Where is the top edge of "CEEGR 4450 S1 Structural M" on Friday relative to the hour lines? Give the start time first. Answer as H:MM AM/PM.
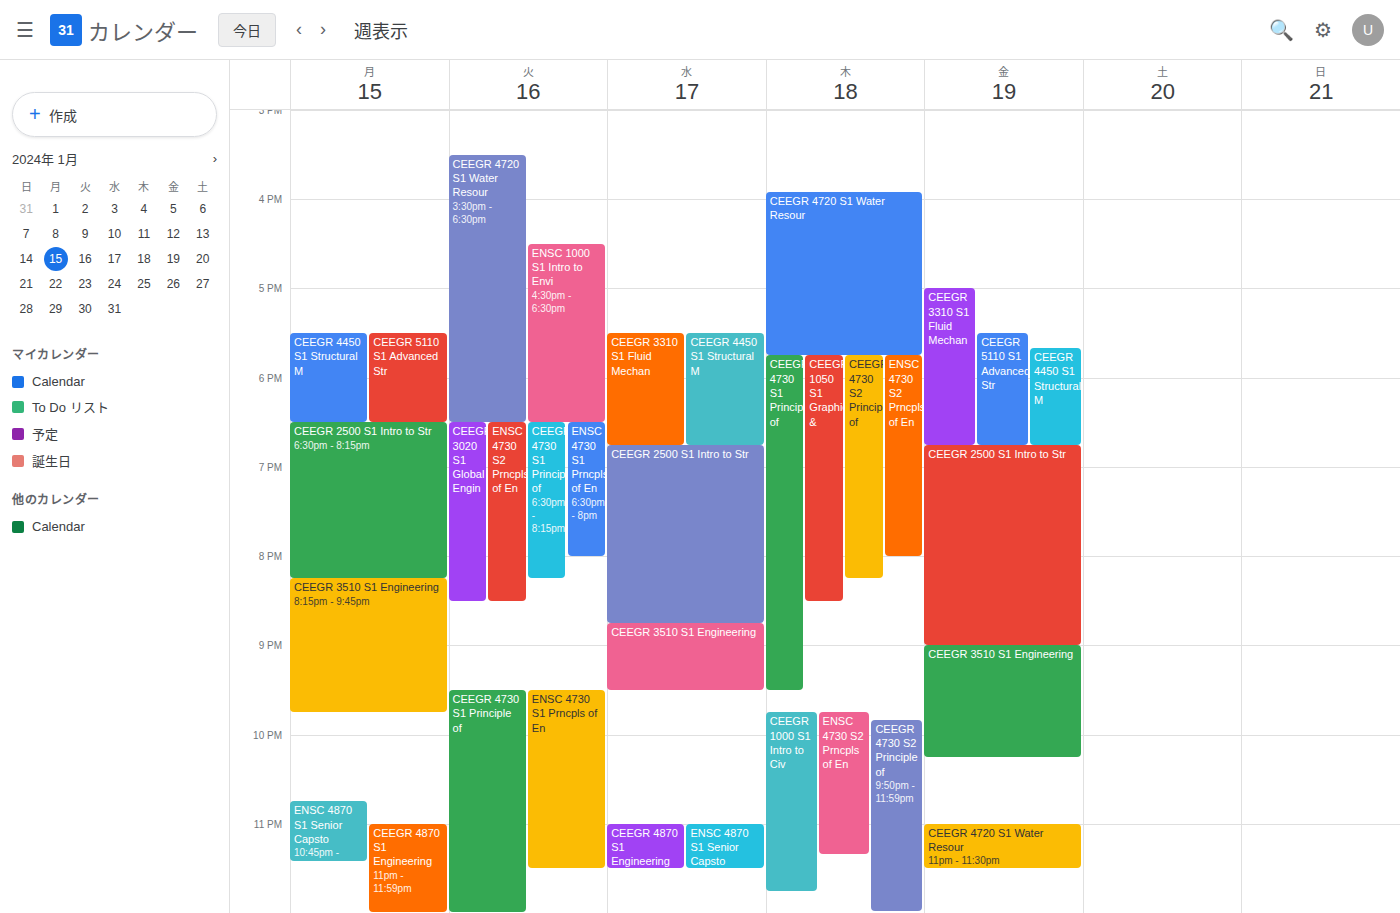
5:40 PM -- neither: 40 minutes below the 5 PM line and 20 minutes above the 6 PM line.